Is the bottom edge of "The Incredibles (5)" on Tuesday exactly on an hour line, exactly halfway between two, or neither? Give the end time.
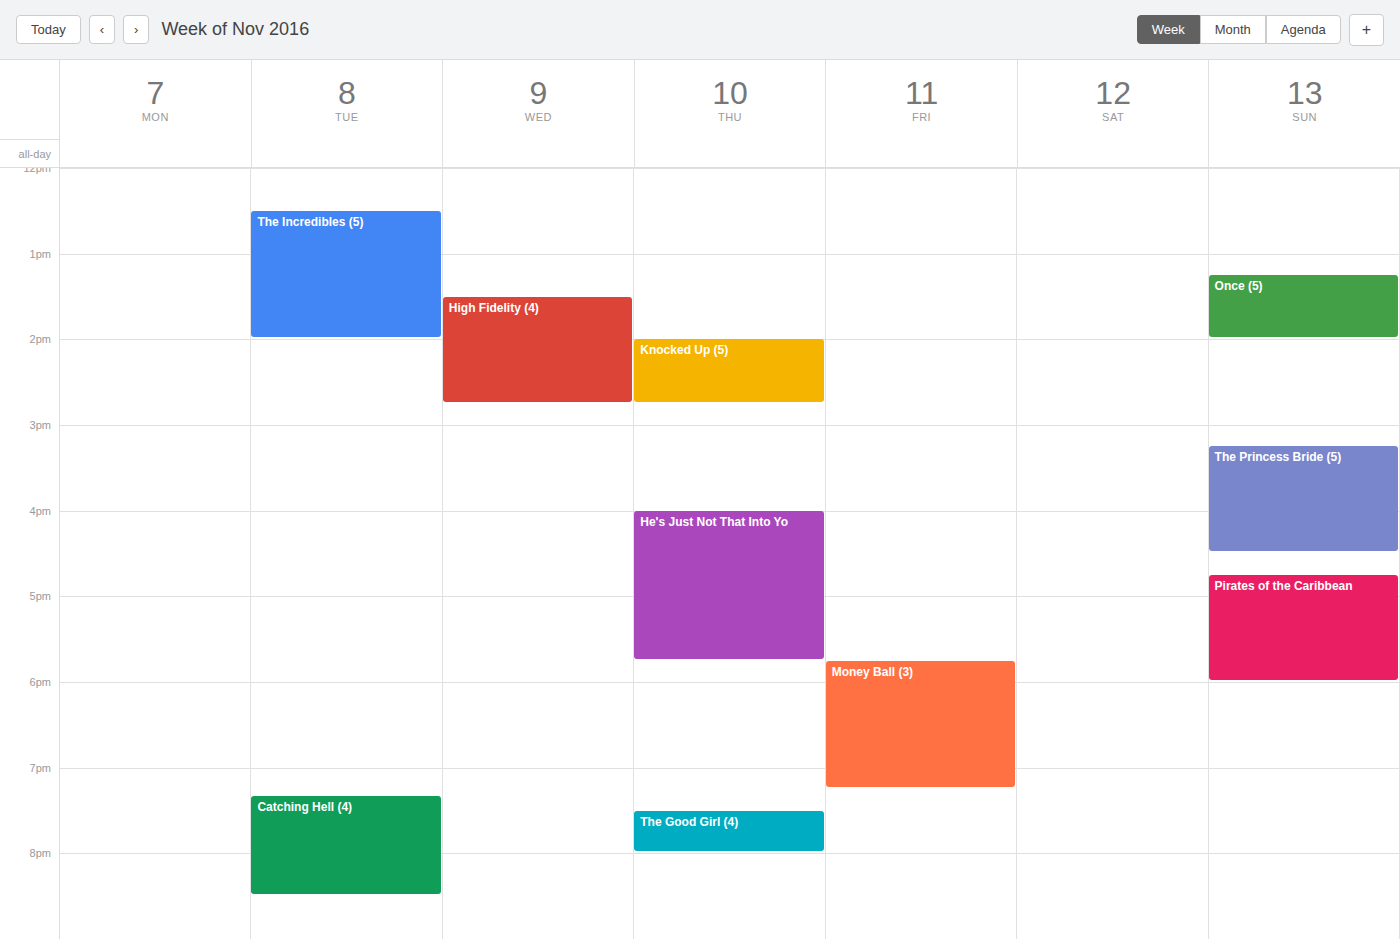
2:00 PM -- exactly on the 2 PM line.